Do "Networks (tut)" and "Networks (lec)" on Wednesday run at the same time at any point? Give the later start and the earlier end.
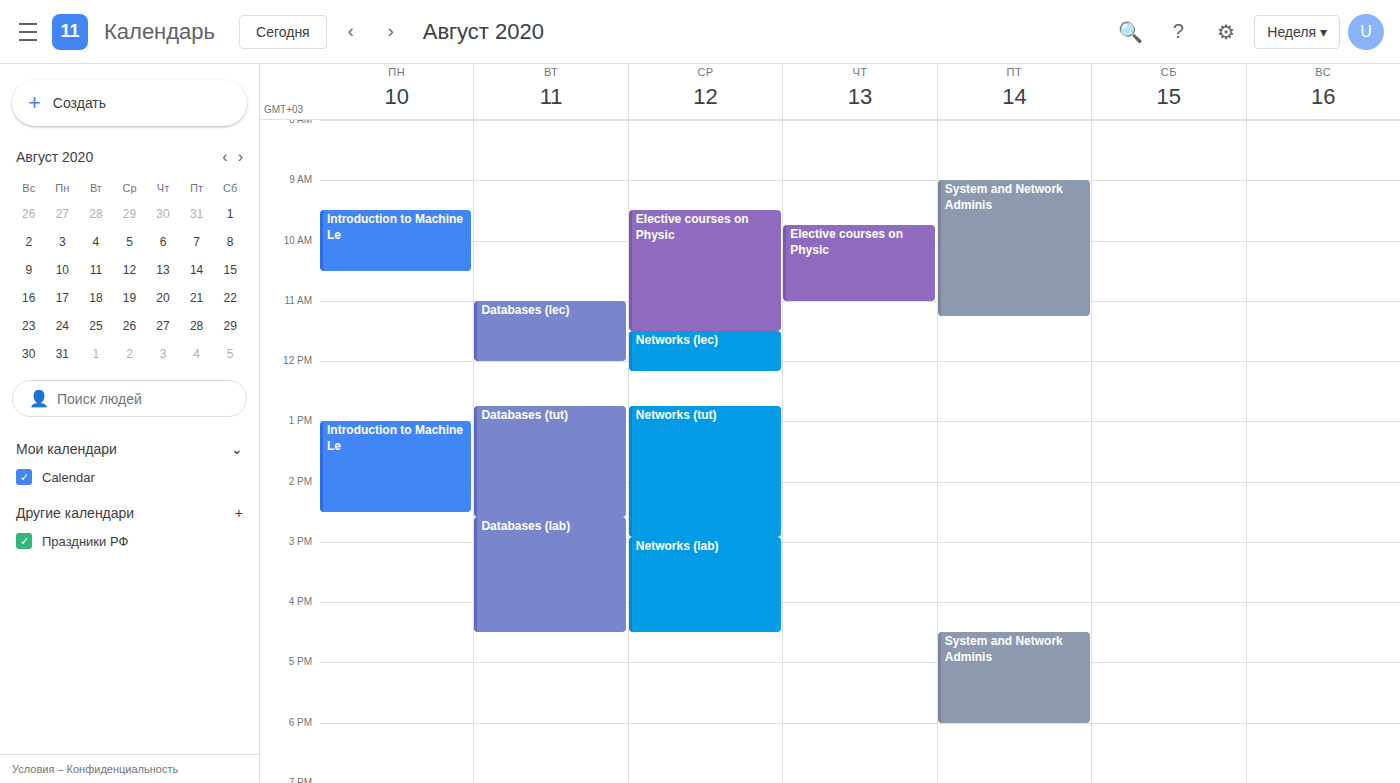
"Networks (lec)" ends at 12:10 PM and "Networks (tut)" starts at 12:45 PM -- no overlap.